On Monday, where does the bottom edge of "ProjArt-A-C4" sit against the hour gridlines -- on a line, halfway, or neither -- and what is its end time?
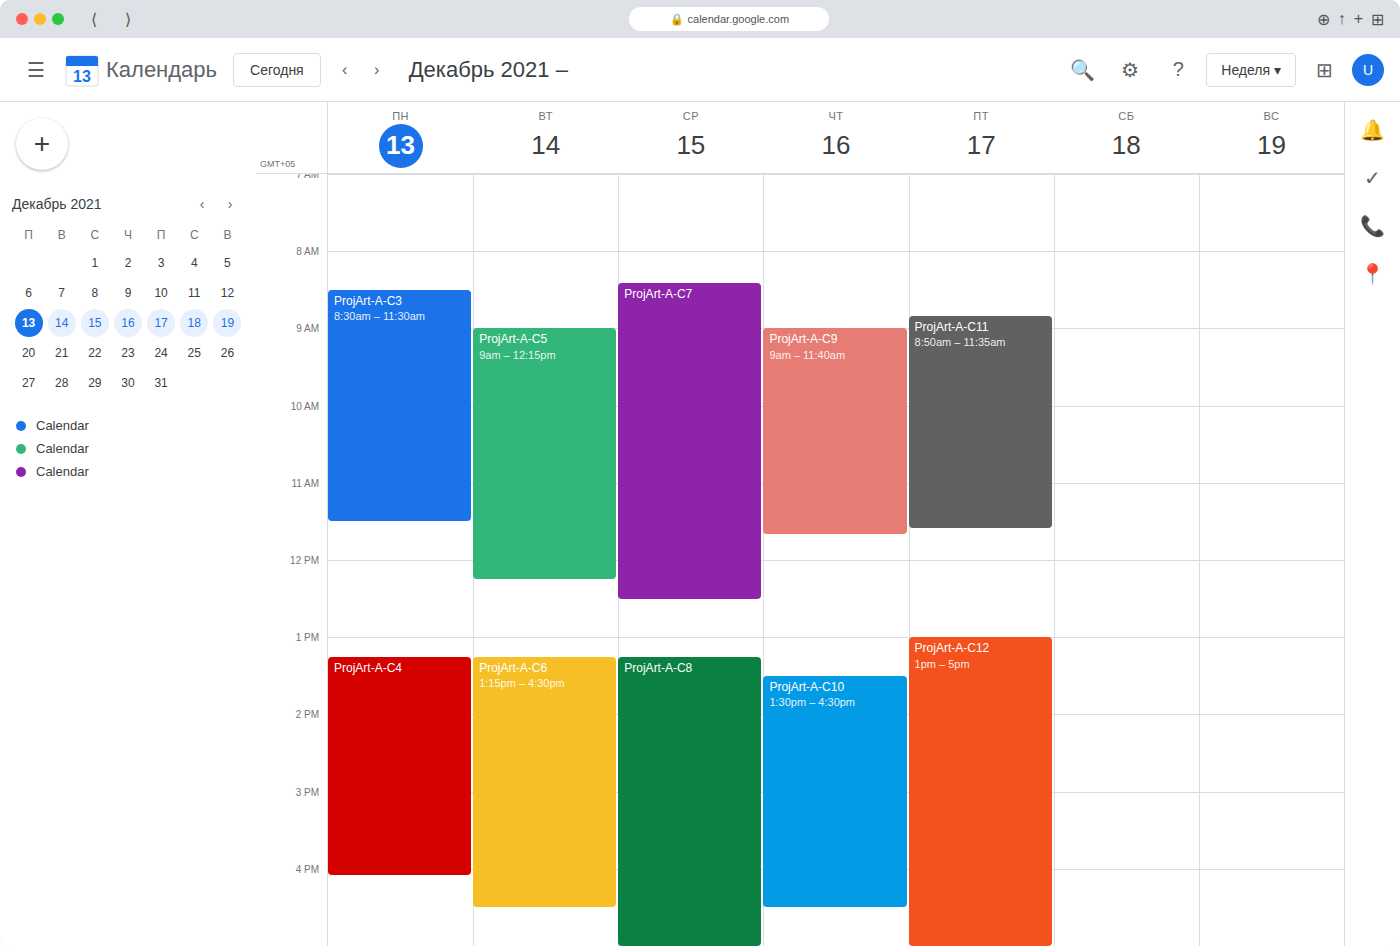
4:05 PM -- neither: 5 minutes below the 4 PM line and 55 minutes above the 5 PM line.